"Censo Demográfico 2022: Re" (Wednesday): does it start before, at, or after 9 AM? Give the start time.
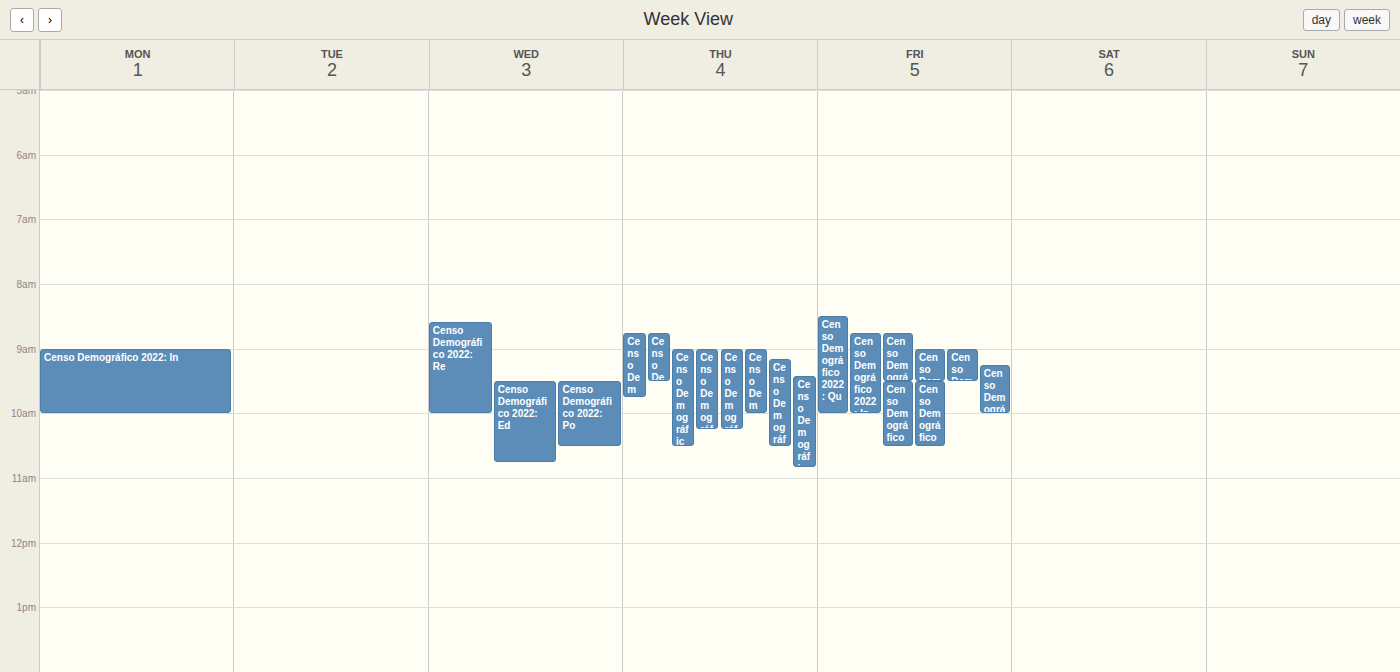
8:35 AM -- before 9 AM, 25 minutes above the 9 AM line.